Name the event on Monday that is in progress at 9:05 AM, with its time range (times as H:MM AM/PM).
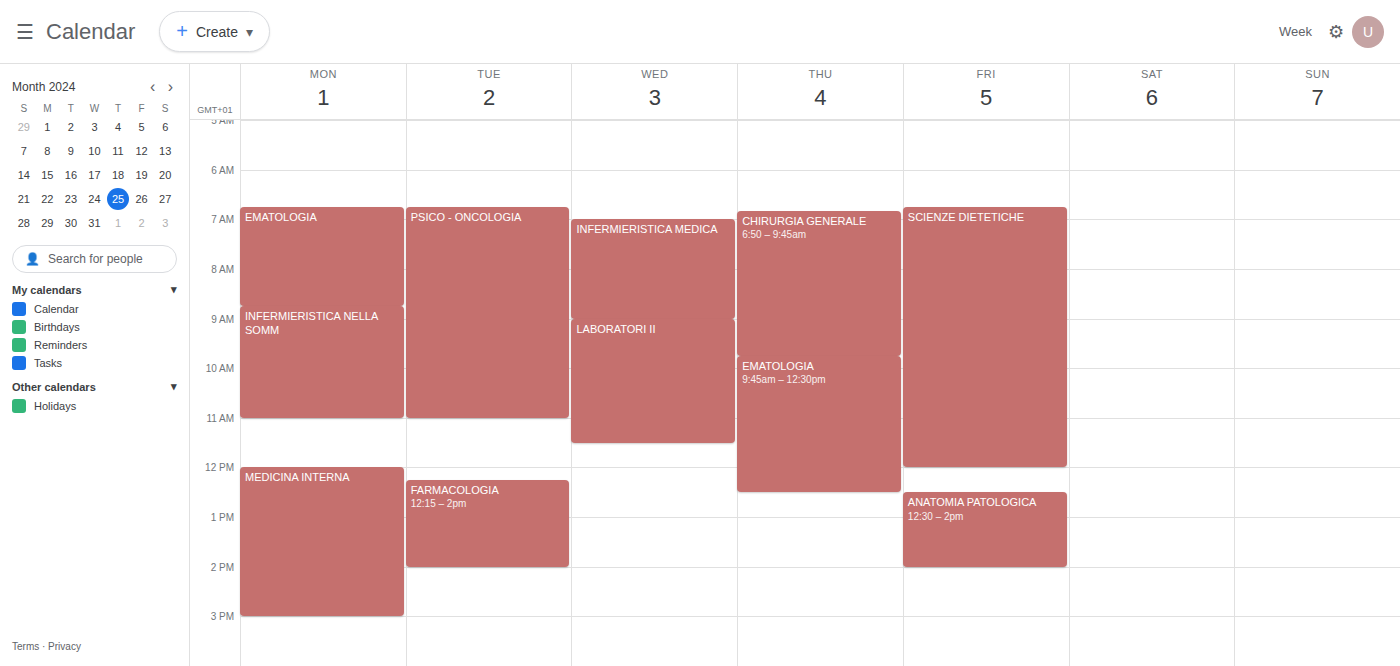
"INFERMIERISTICA NELLA SOMM", 8:45 AM to 11:00 AM